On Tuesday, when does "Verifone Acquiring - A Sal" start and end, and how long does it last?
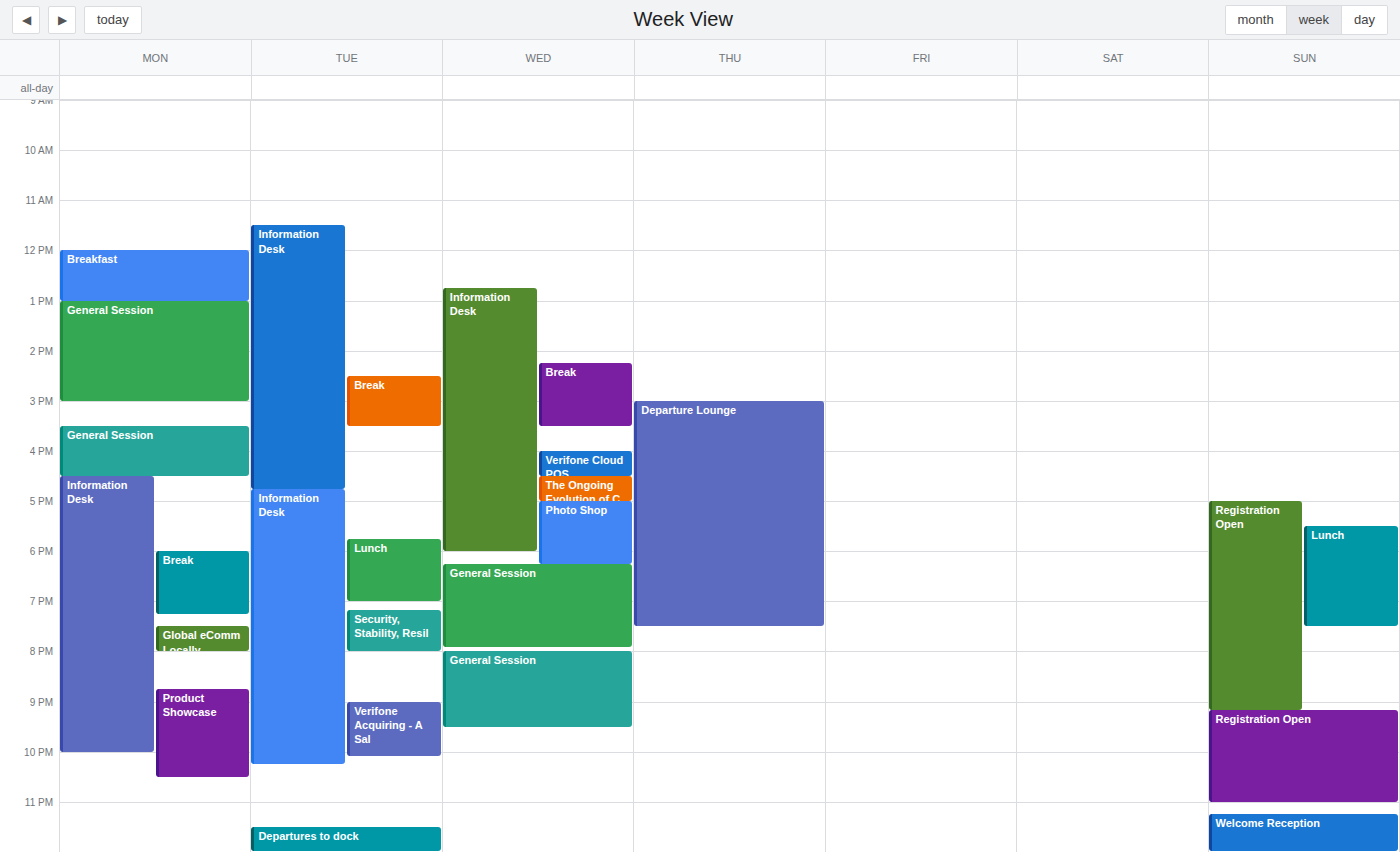
9:00 PM to 10:05 PM, 1 hour 5 minutes